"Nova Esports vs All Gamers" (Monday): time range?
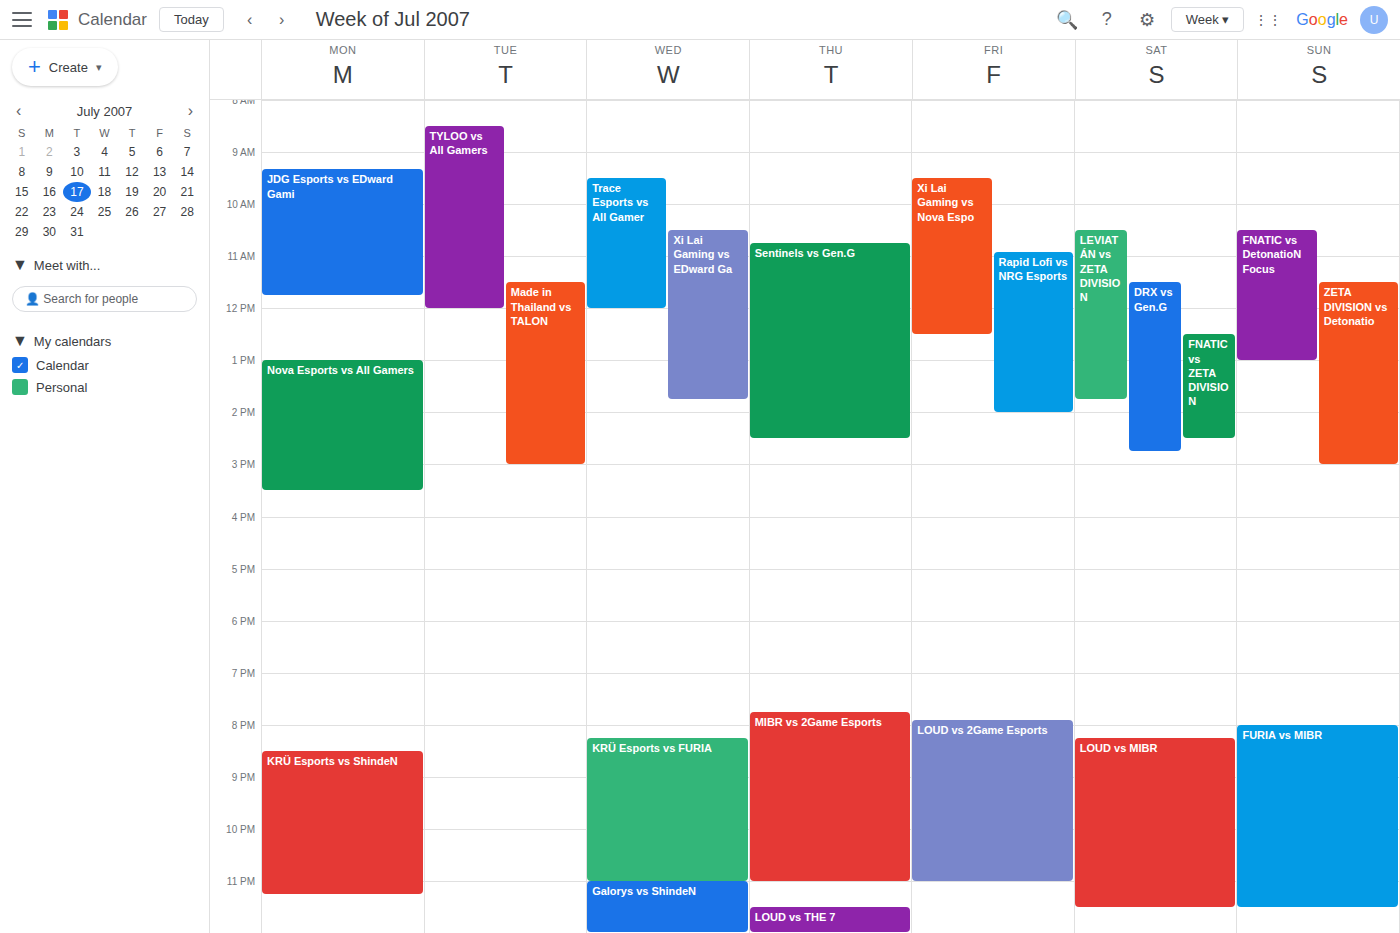
1:00 PM to 3:30 PM